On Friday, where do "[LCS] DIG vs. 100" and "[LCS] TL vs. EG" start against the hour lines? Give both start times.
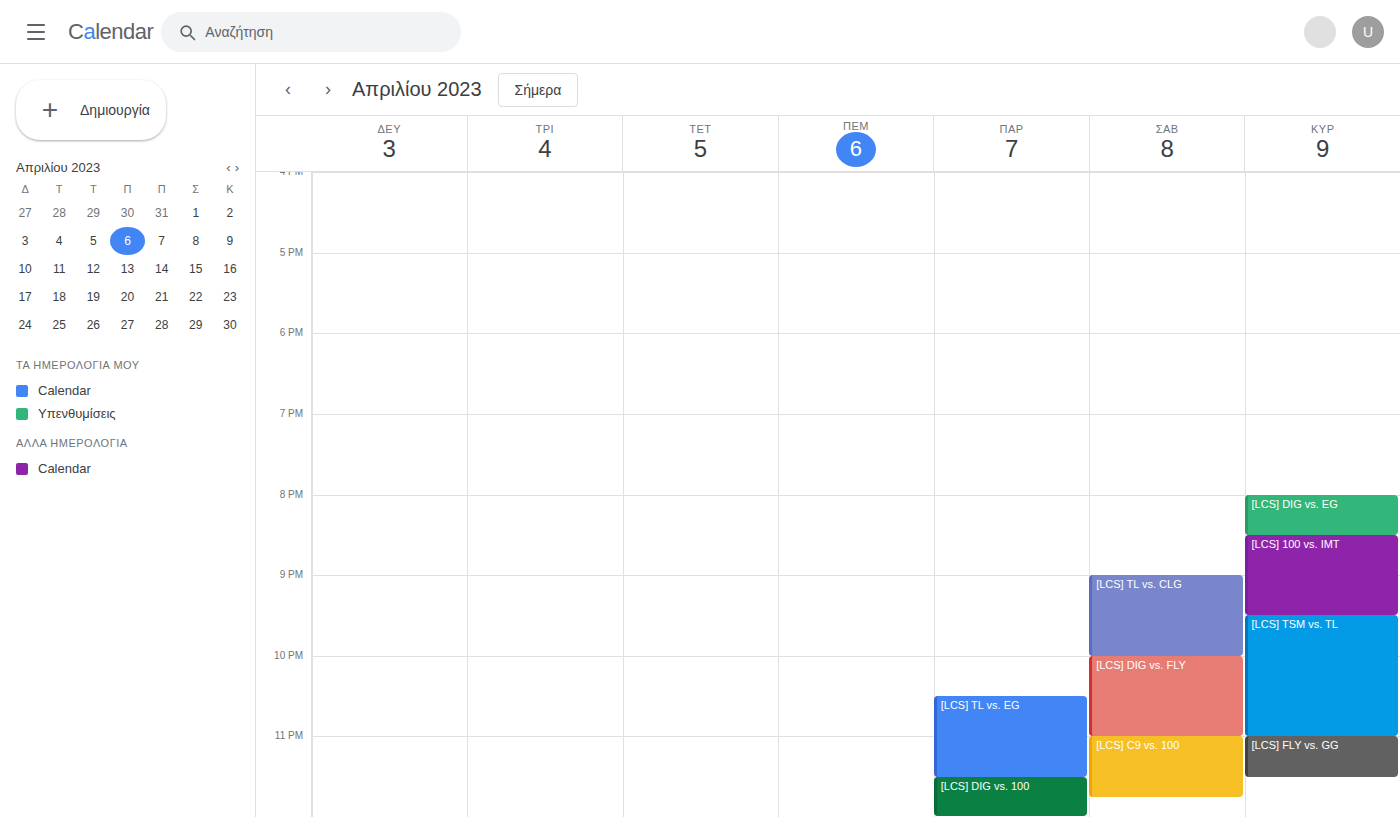
"[LCS] DIG vs. 100": 11:30 PM, halfway between the 11 PM and 12 AM lines. "[LCS] TL vs. EG": 10:30 PM, halfway between the 10 PM and 11 PM lines.